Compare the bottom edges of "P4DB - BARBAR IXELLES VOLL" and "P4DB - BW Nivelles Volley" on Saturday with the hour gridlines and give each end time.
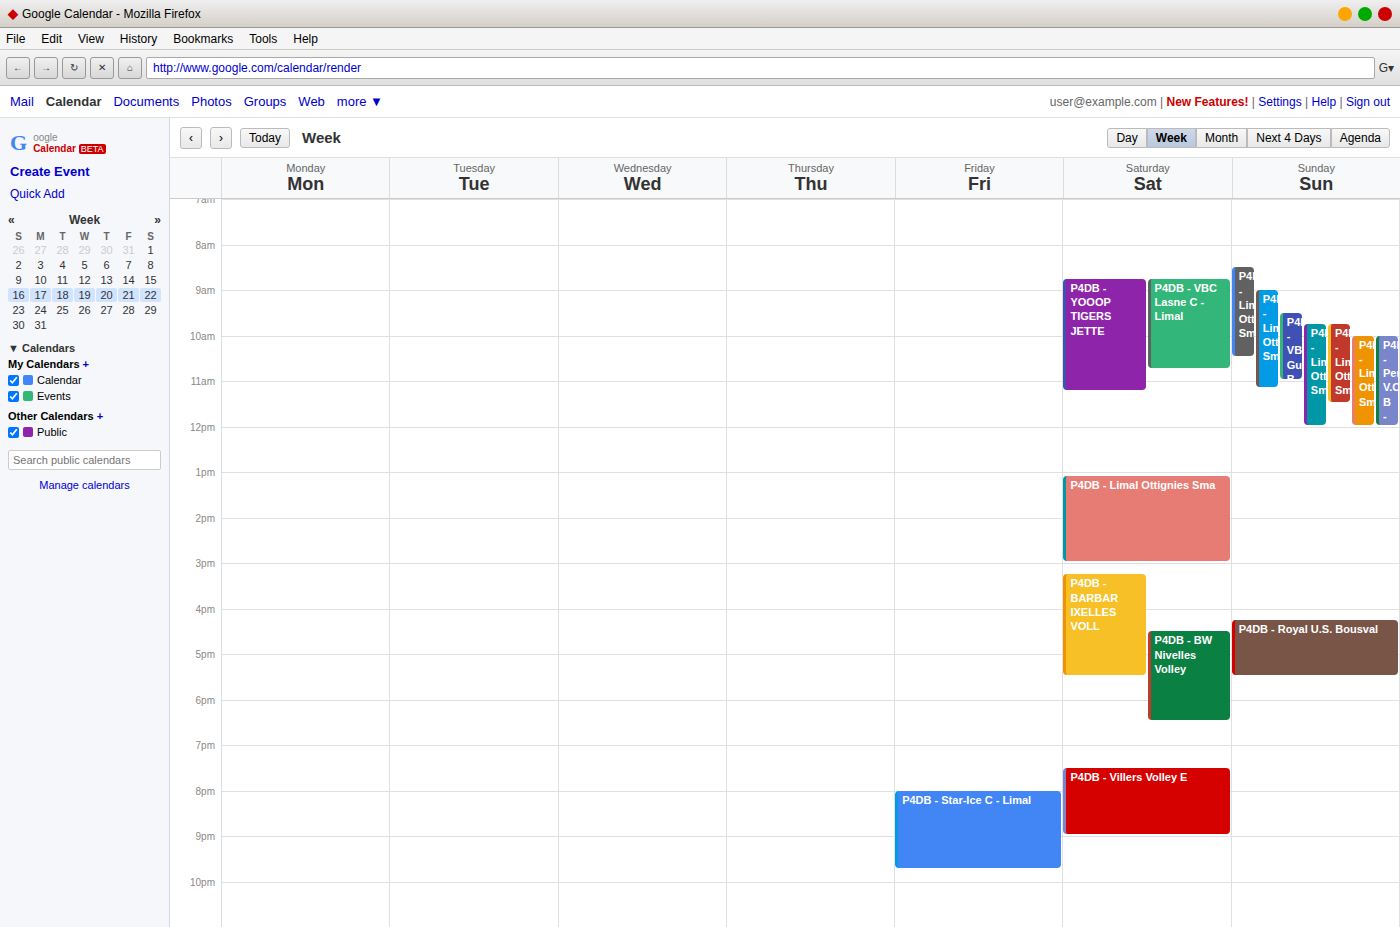
"P4DB - BARBAR IXELLES VOLL": 5:30 PM, halfway between the 5 PM and 6 PM lines. "P4DB - BW Nivelles Volley": 6:30 PM, halfway between the 6 PM and 7 PM lines.